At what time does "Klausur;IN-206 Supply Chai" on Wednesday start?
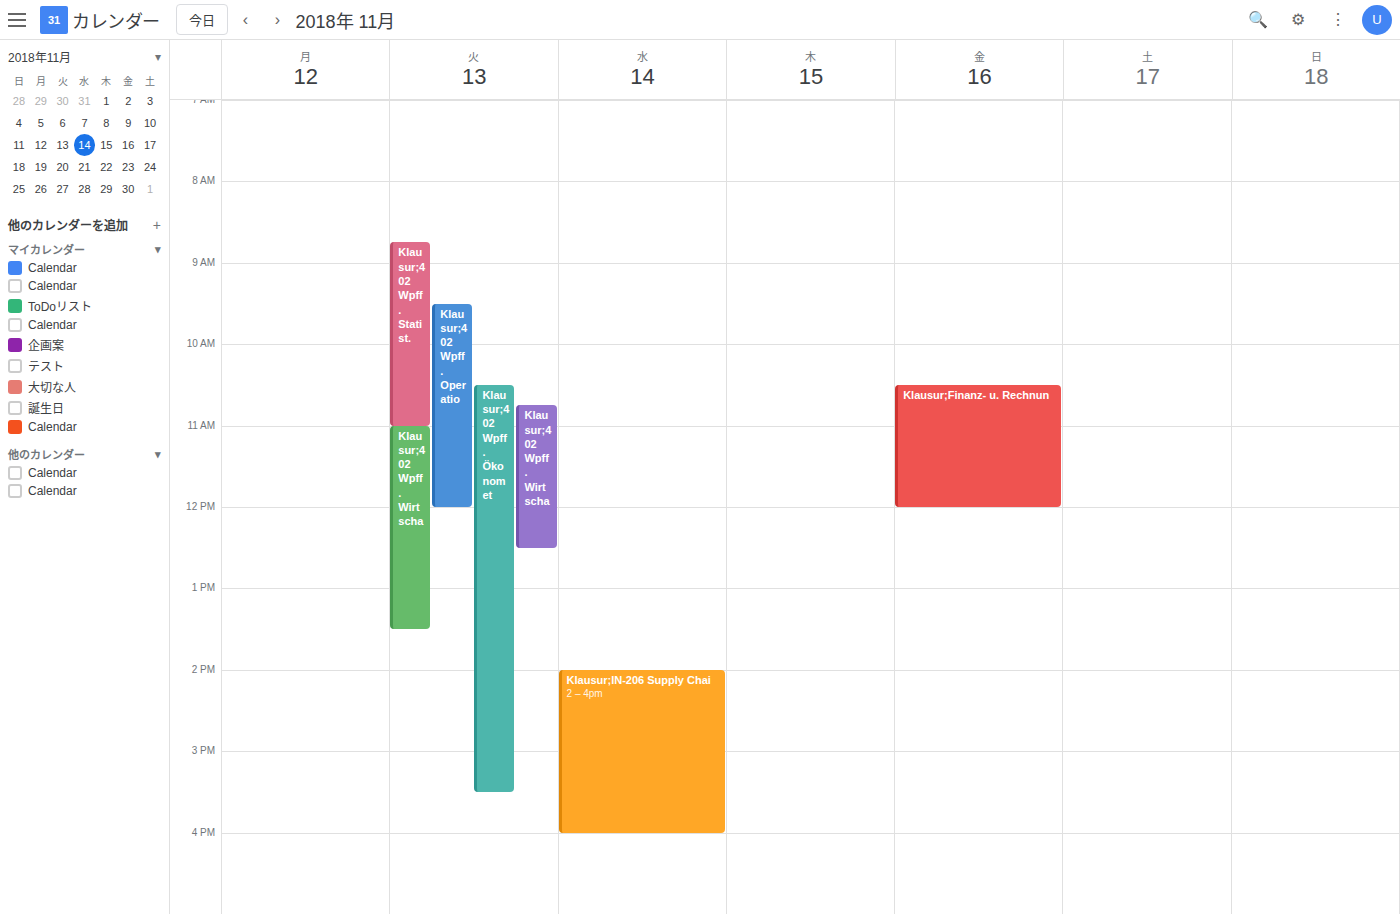
2:00 PM